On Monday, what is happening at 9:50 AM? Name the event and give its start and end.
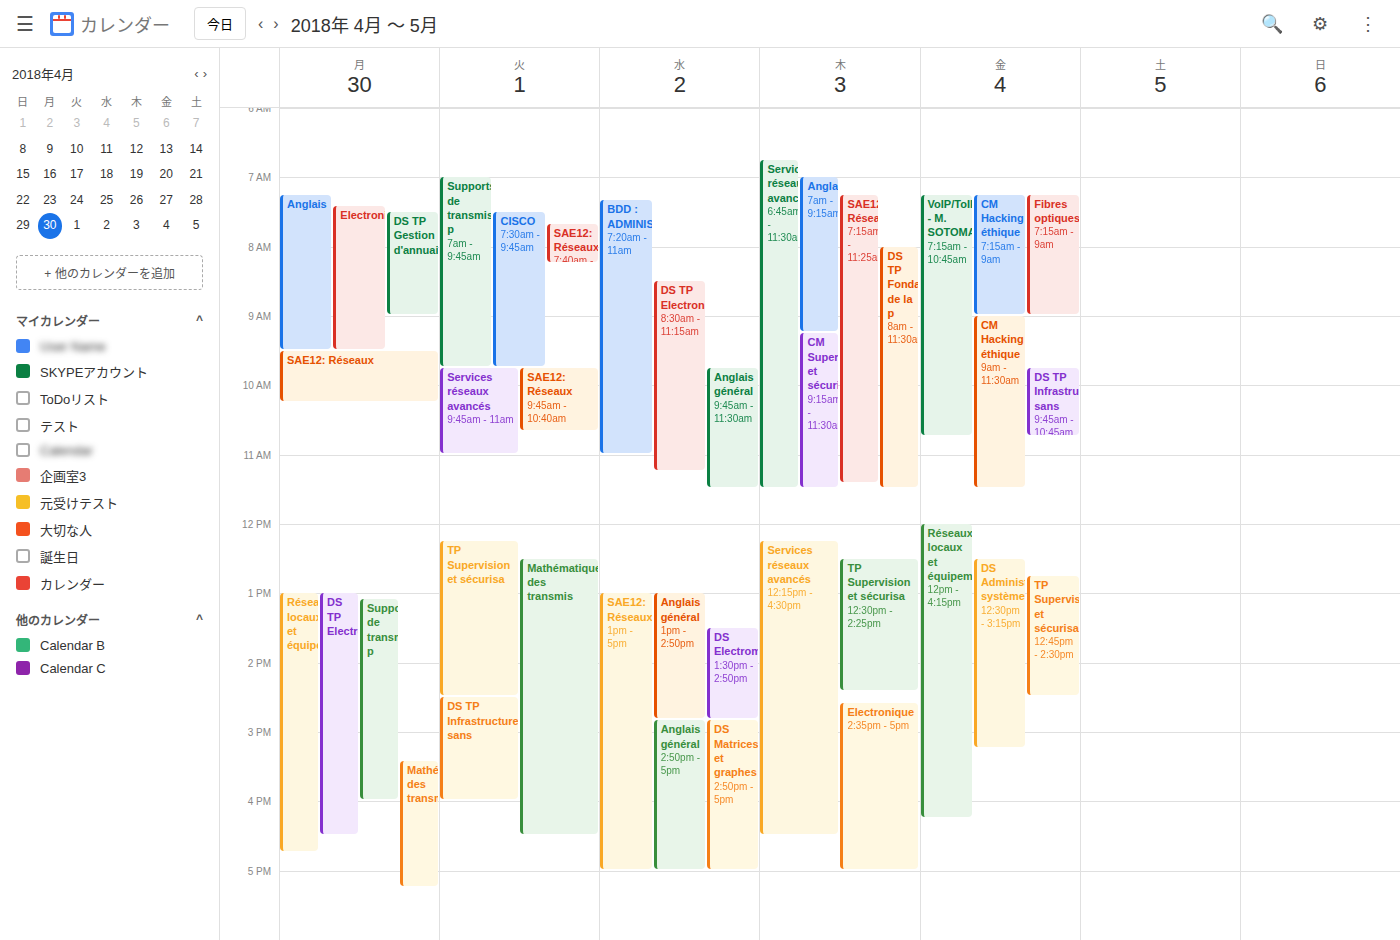
"SAE12: Réseaux", 9:30 AM to 10:15 AM